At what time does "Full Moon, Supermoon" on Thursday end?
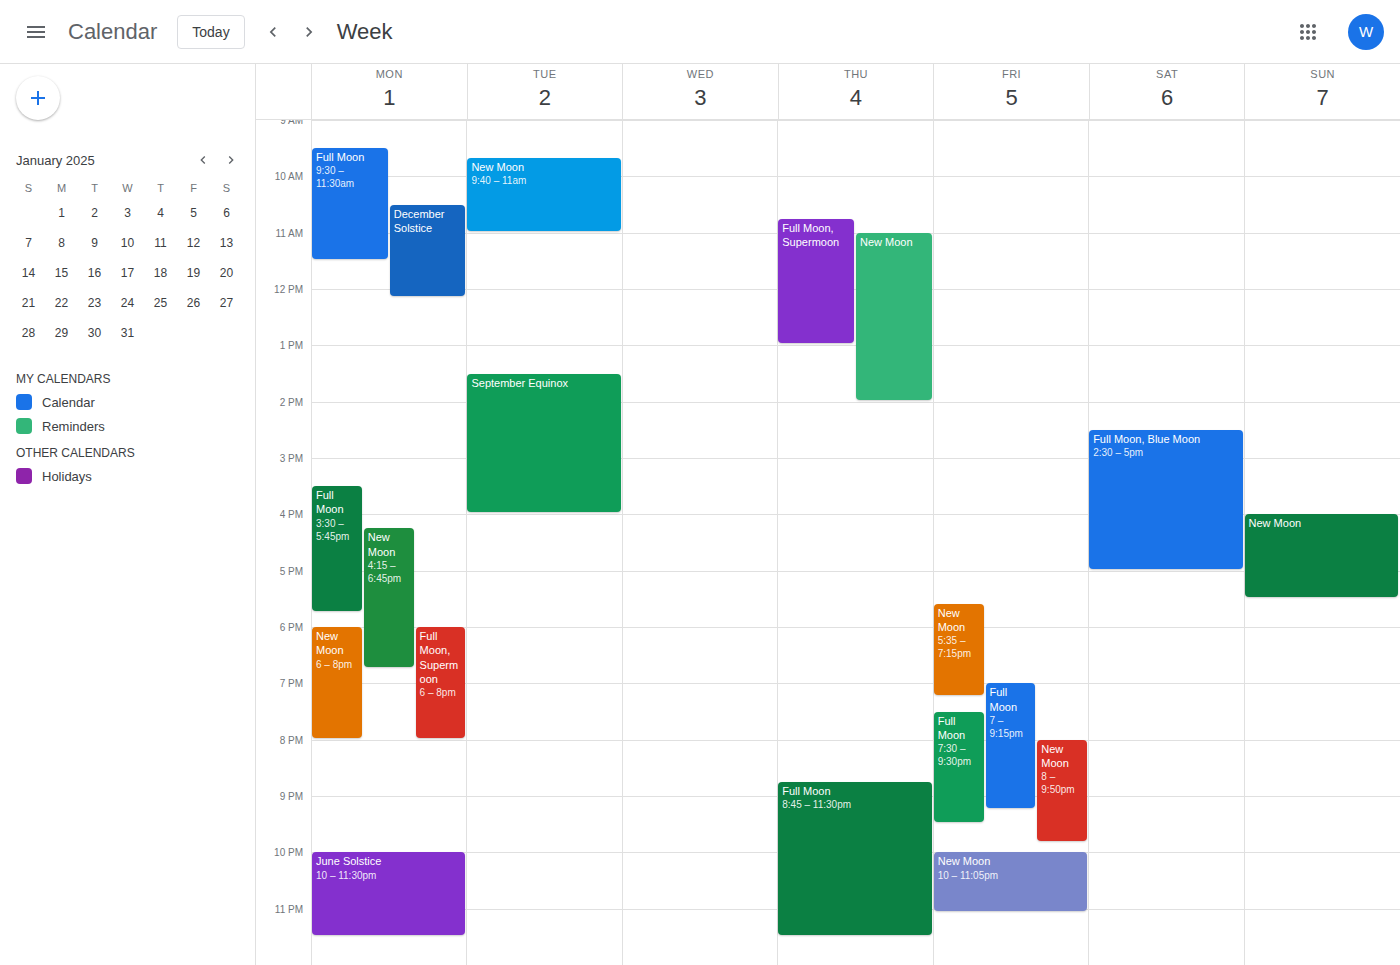
1:00 PM